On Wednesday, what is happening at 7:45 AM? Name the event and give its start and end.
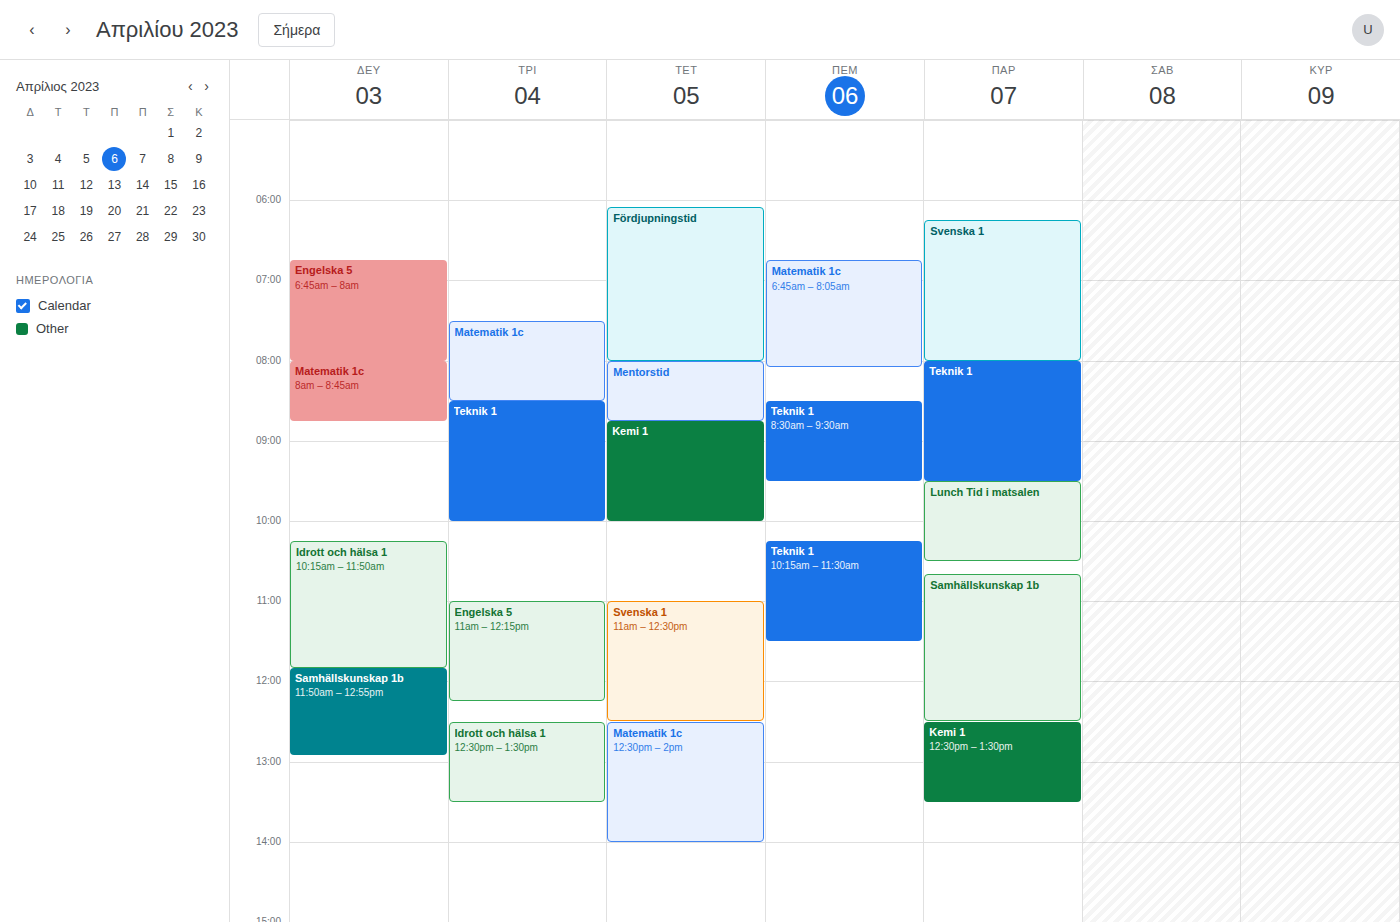
"Fördjupningstid", 6:05 AM to 8:00 AM